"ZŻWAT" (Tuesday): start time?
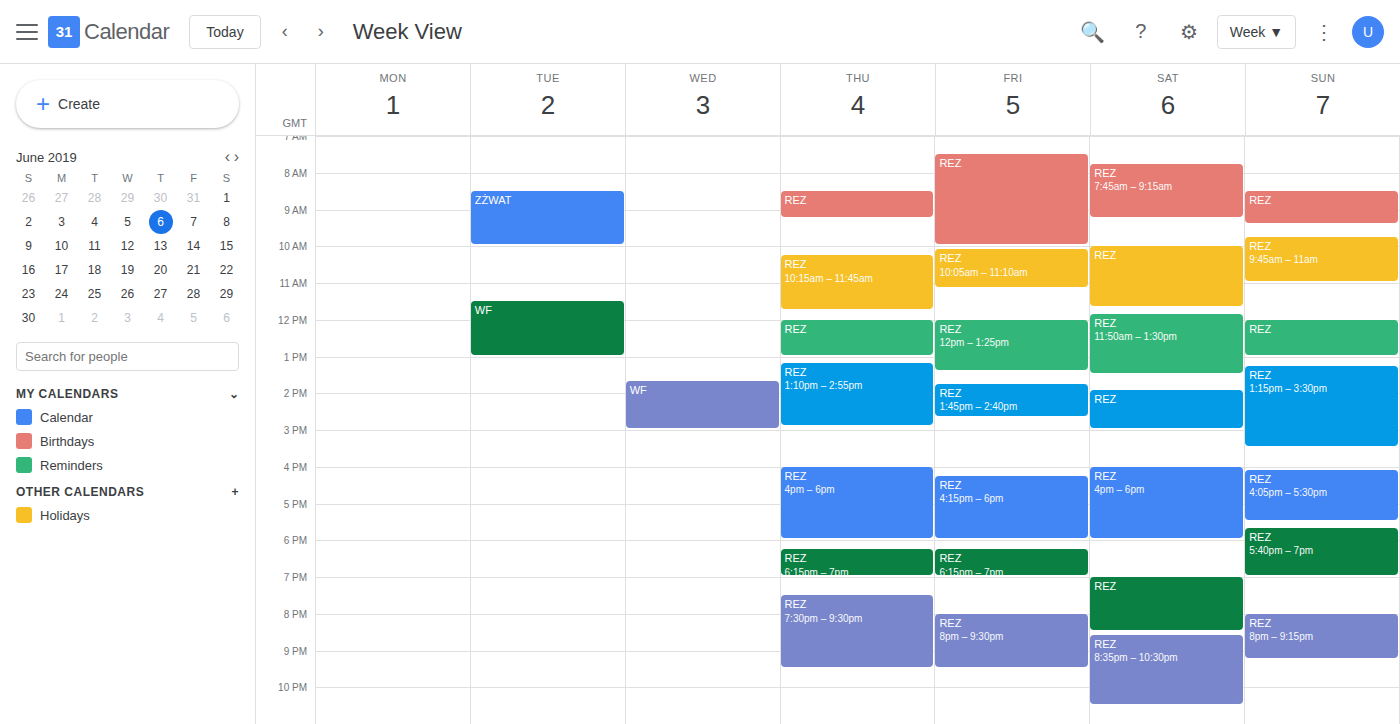
8:30 AM